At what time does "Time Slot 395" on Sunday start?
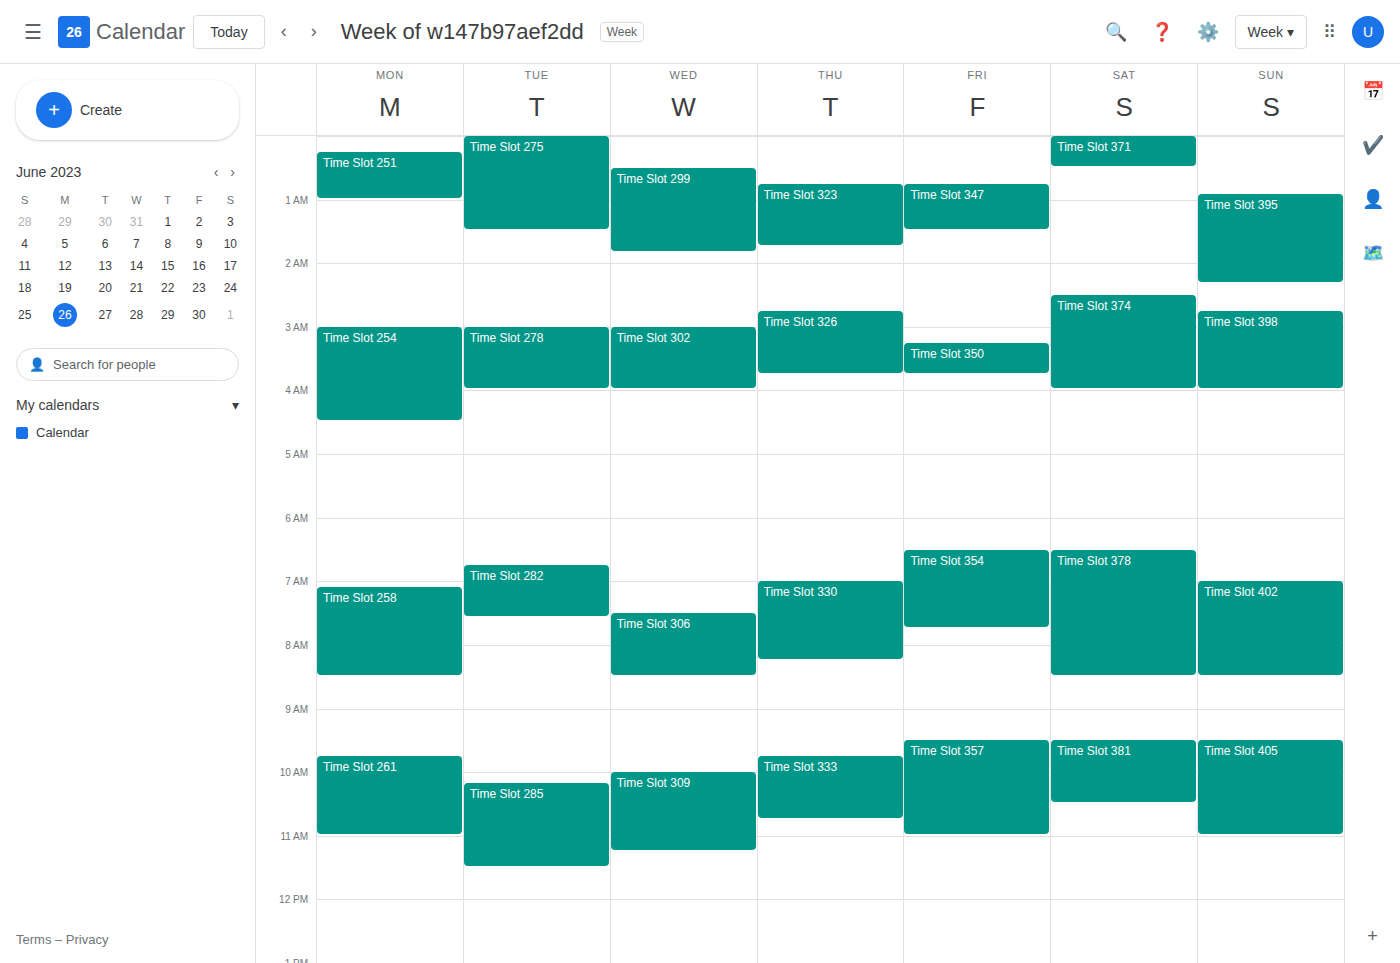
12:55 AM